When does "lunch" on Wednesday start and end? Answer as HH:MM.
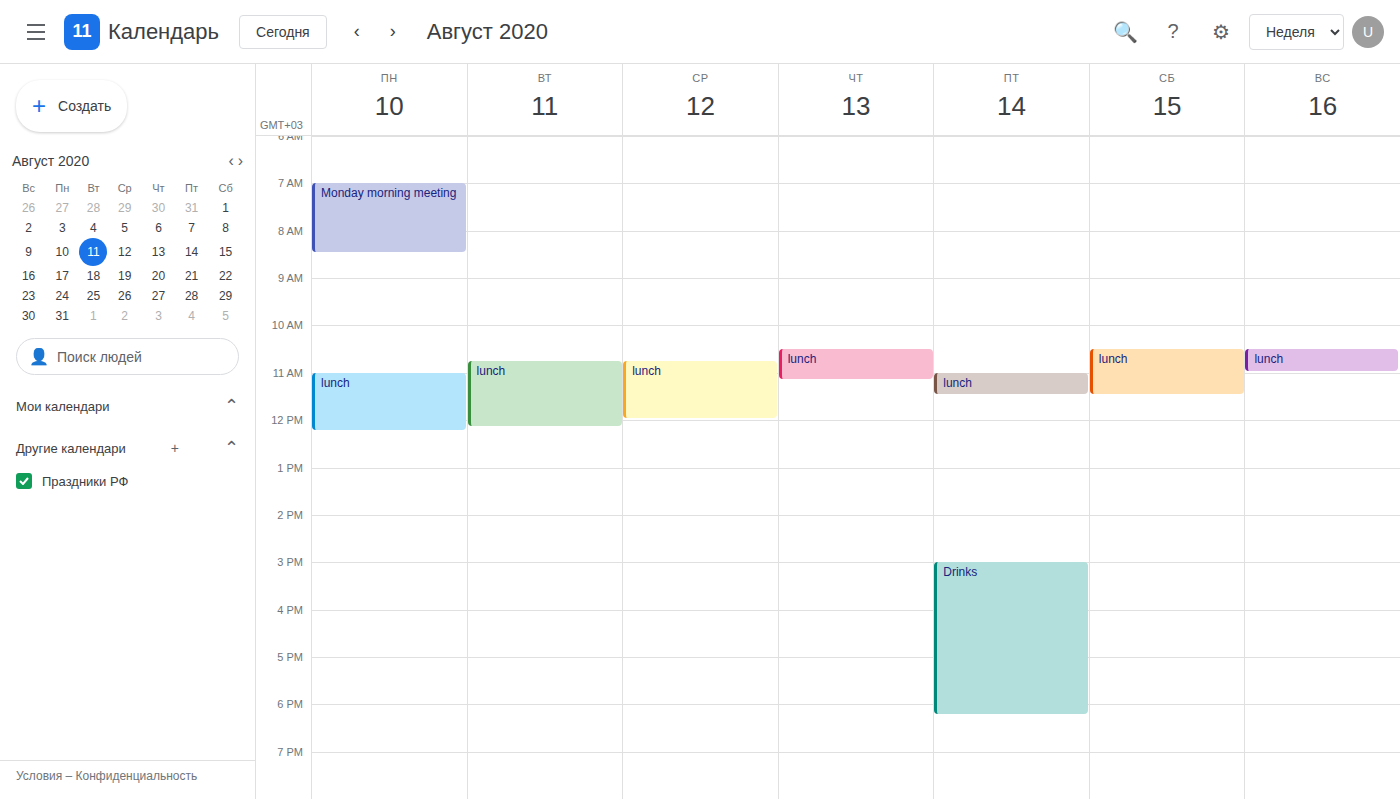
10:45 to 12:00